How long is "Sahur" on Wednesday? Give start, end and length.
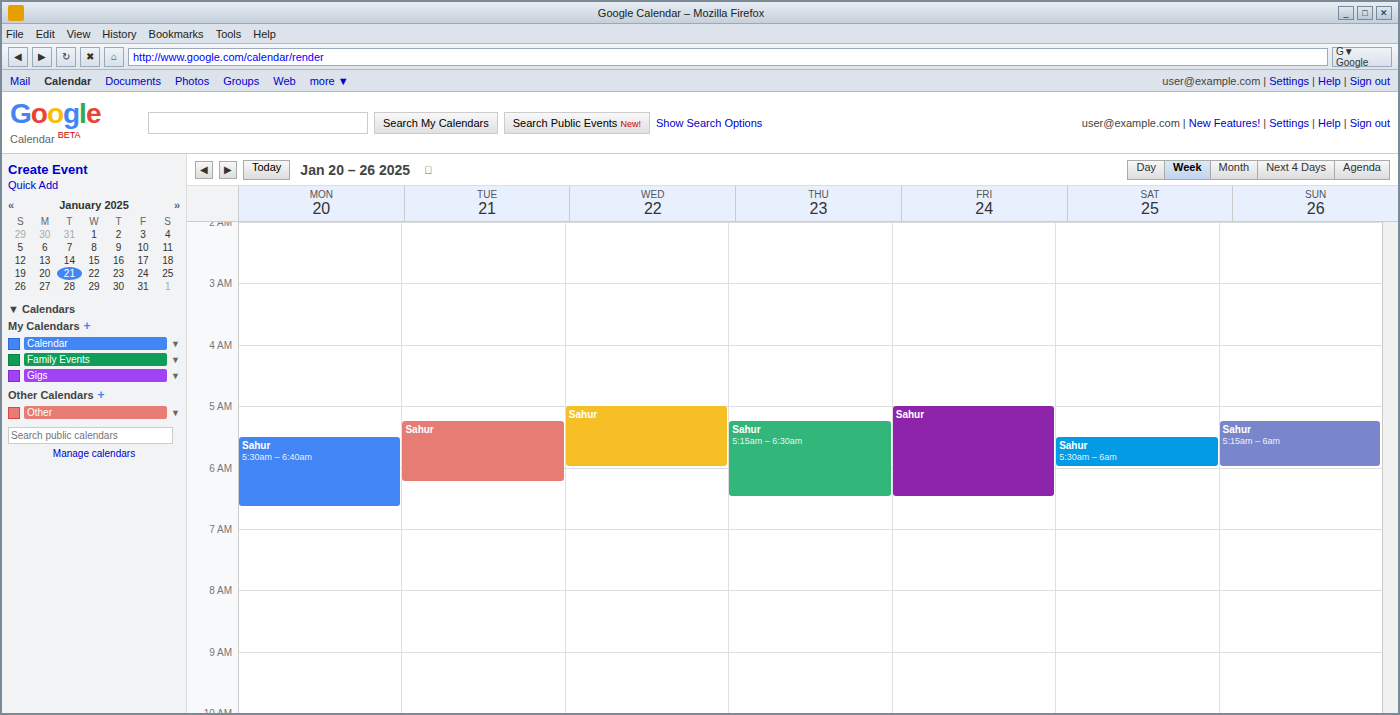
5:00 AM to 6:00 AM, 1 hour